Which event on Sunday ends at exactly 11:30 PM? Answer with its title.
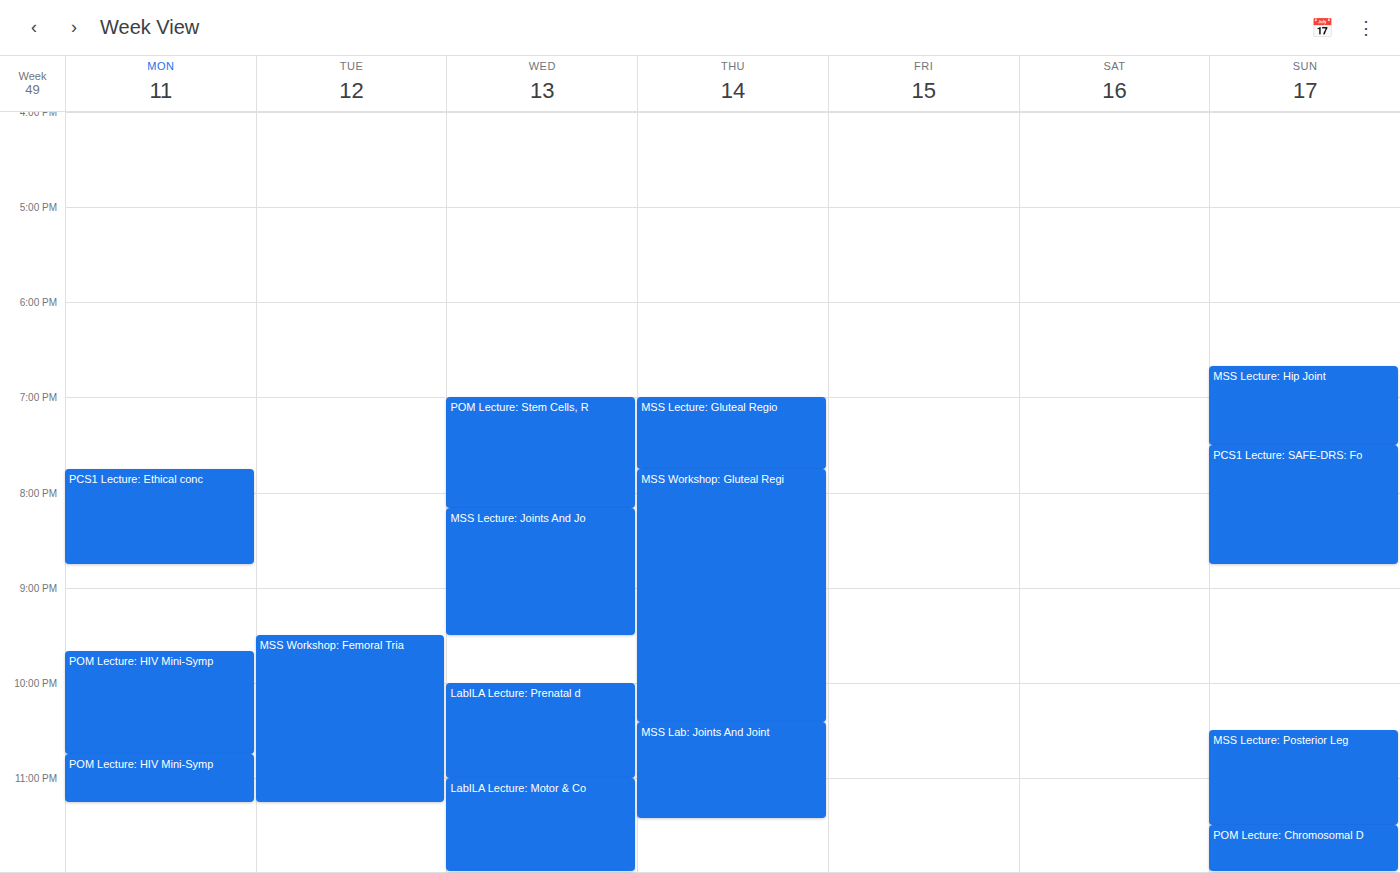
"MSS Lecture: Posterior Leg"